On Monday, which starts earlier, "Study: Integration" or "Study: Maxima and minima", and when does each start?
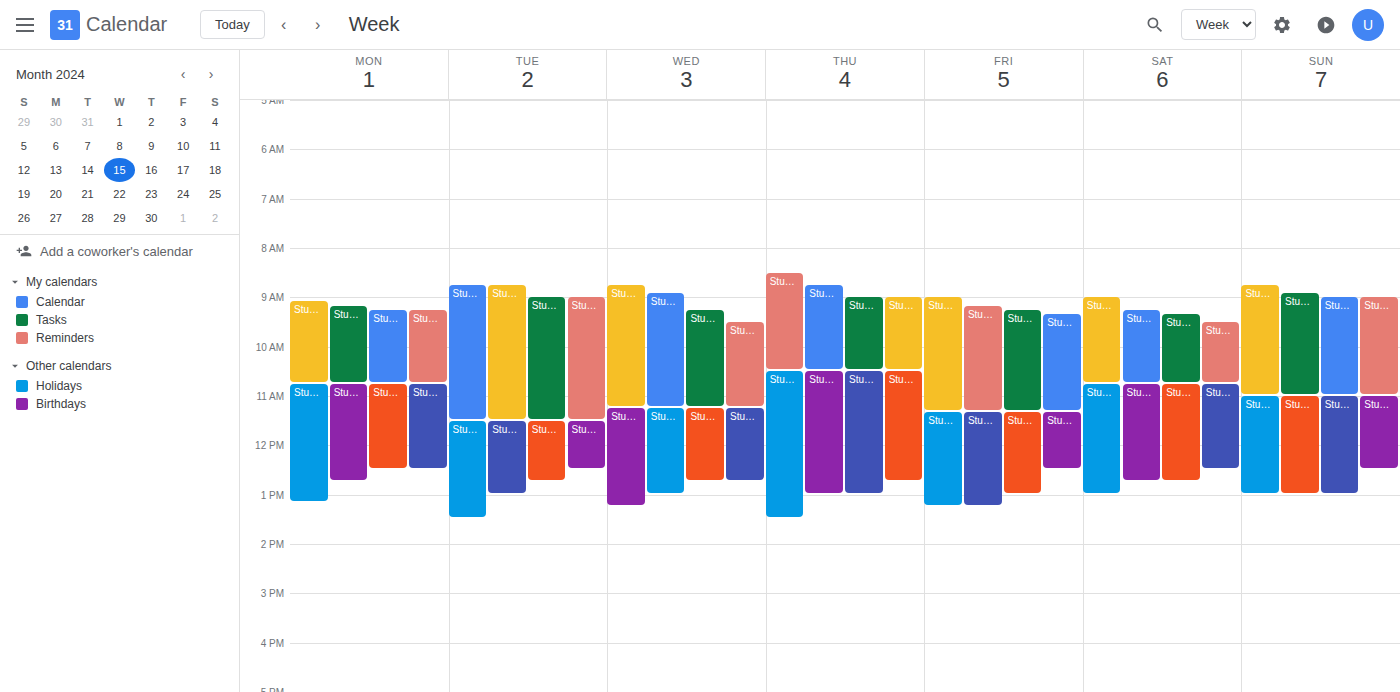
"Study: Integration" 9:10 AM; "Study: Maxima and minima" 9:15 AM.